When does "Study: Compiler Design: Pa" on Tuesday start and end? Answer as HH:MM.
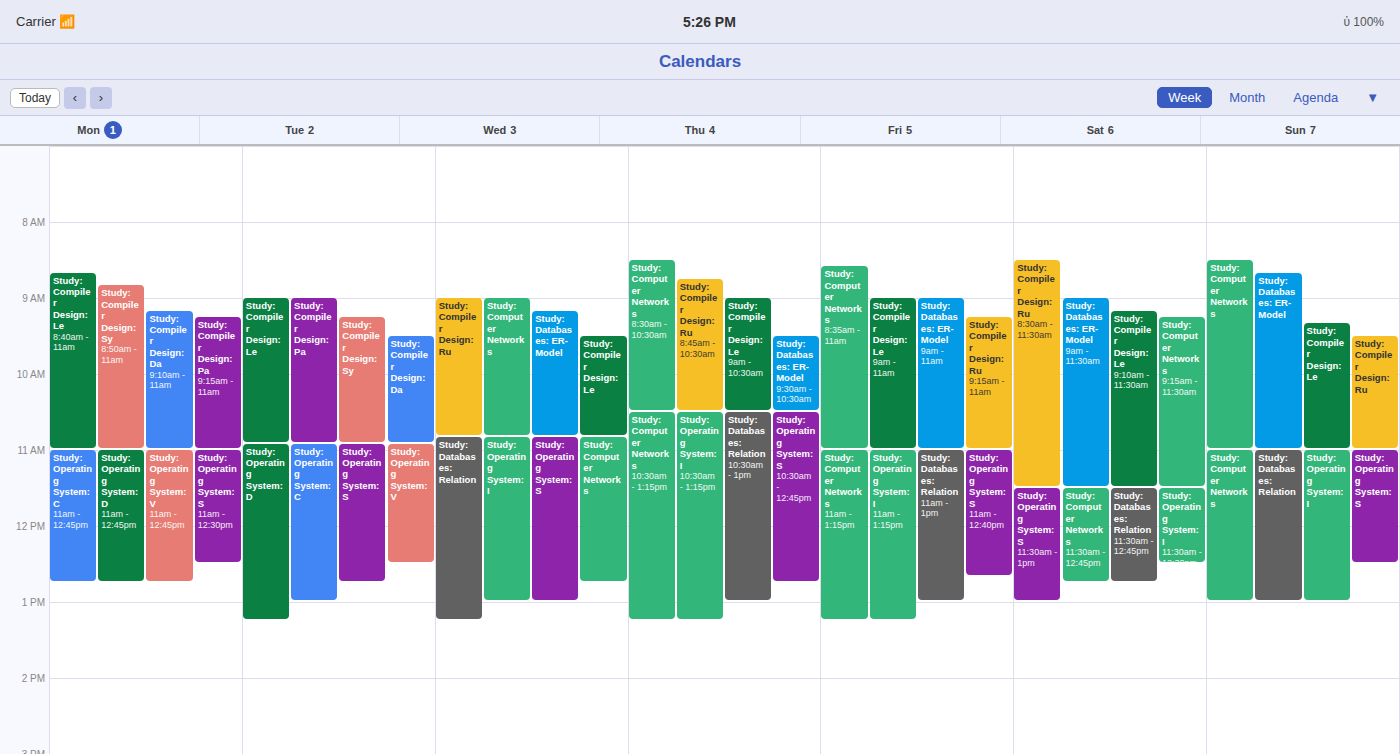
09:00 to 10:55